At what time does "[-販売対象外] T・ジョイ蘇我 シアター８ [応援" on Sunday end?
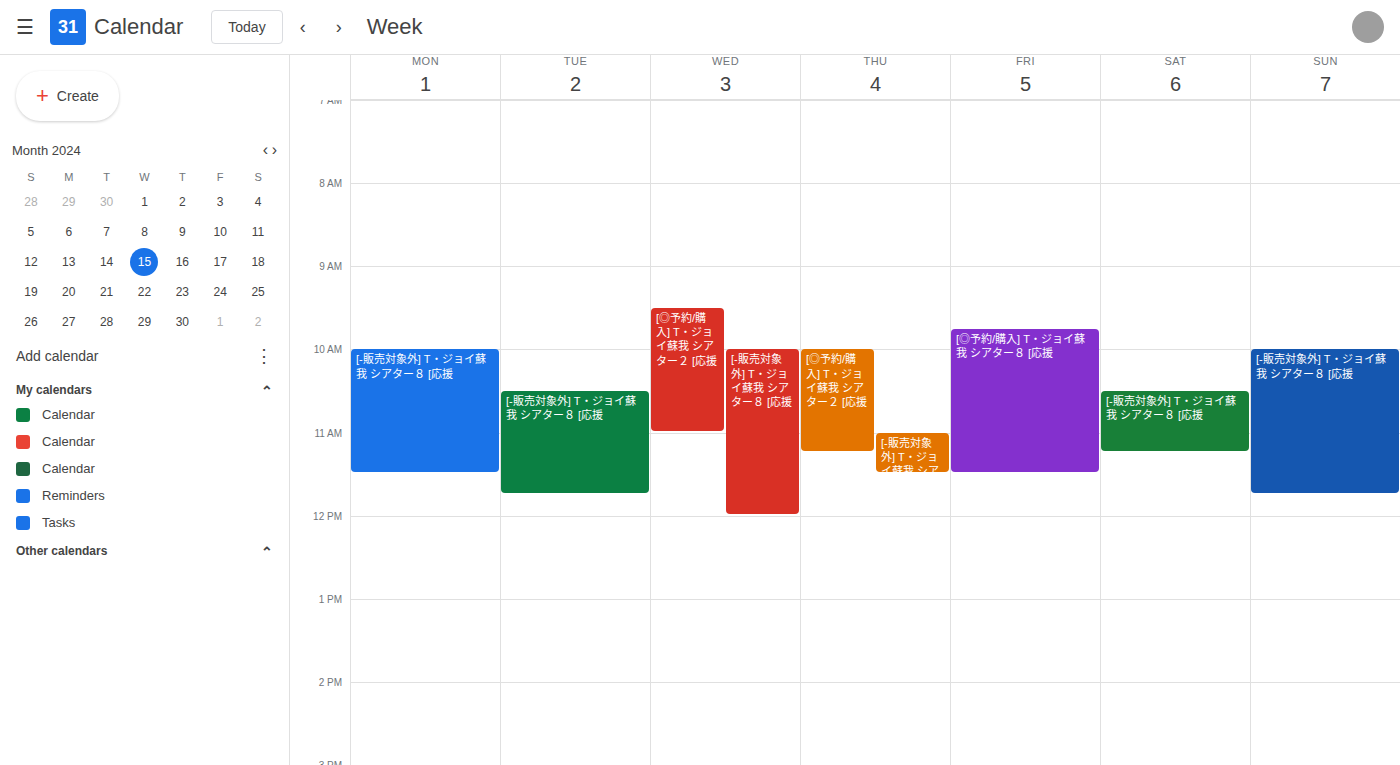
11:45 AM